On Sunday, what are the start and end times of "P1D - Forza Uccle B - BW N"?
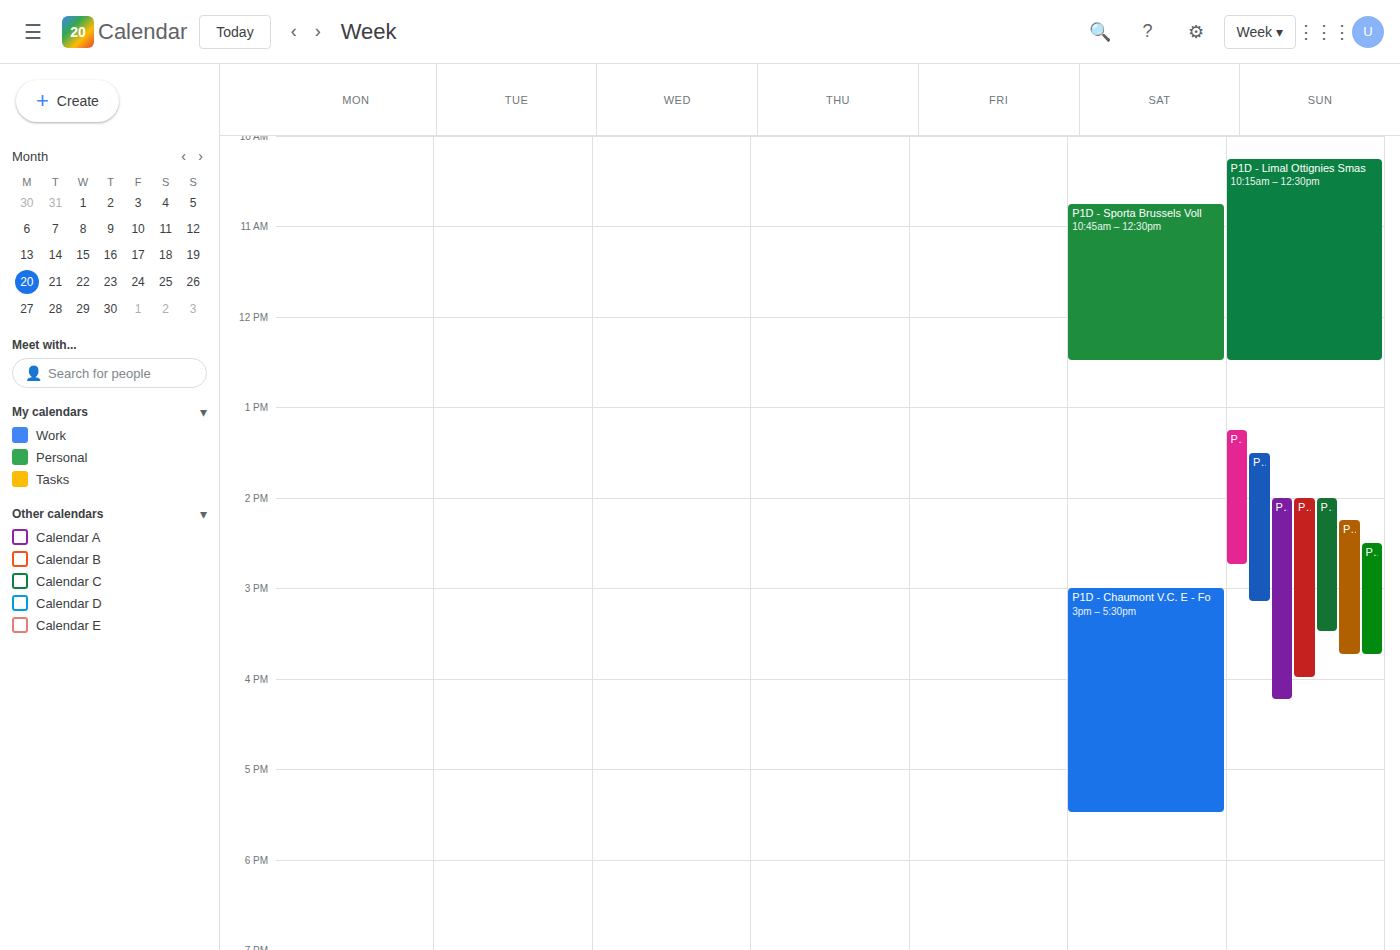
2:00 PM to 4:15 PM